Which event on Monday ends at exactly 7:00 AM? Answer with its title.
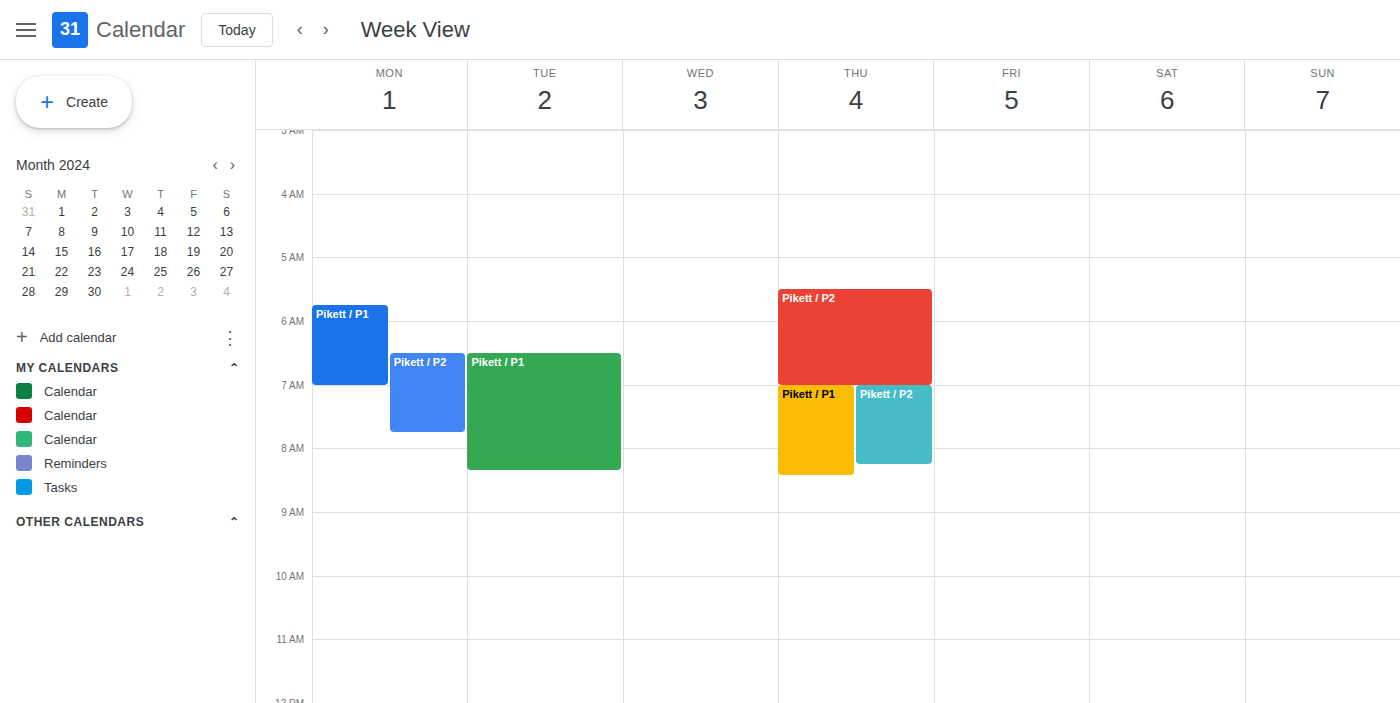
"Pikett / P1"